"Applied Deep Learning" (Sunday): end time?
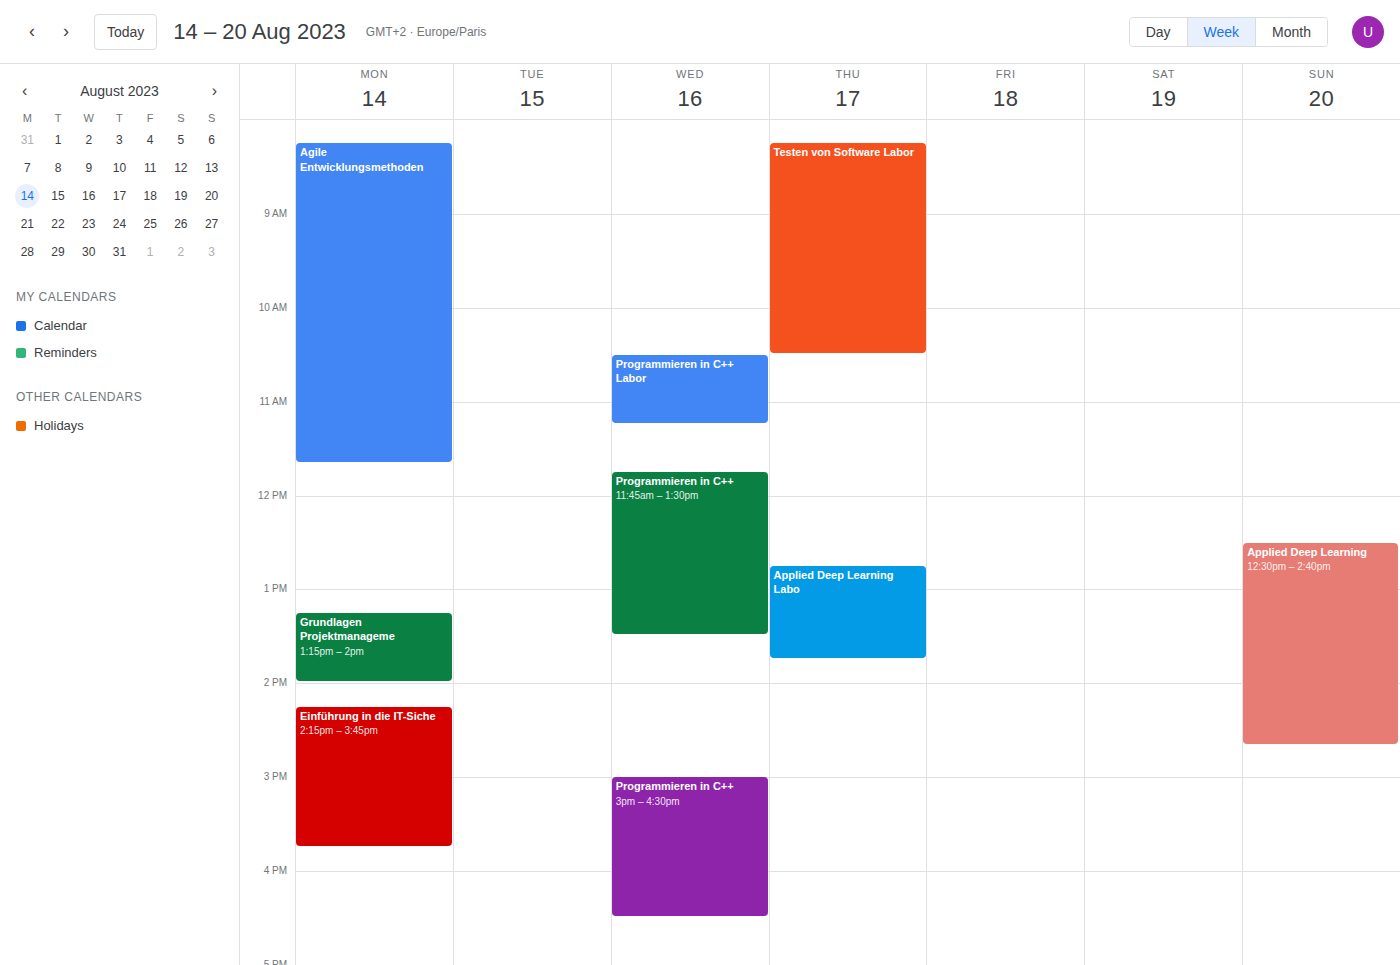
2:40 PM